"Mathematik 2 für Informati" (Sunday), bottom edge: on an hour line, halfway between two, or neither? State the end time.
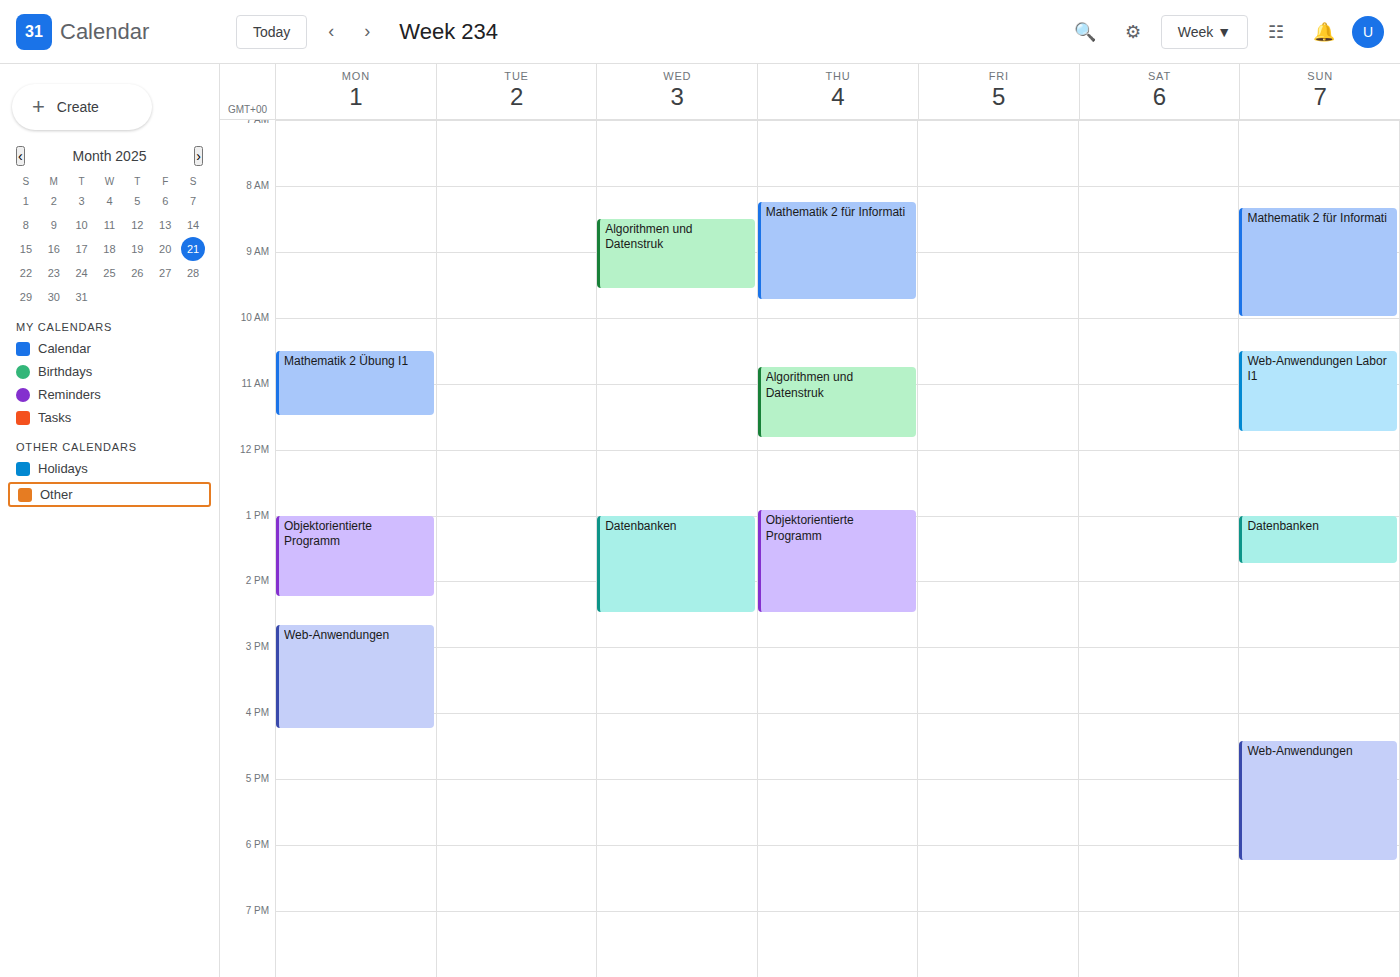
10:00 AM -- exactly on the 10 AM line.